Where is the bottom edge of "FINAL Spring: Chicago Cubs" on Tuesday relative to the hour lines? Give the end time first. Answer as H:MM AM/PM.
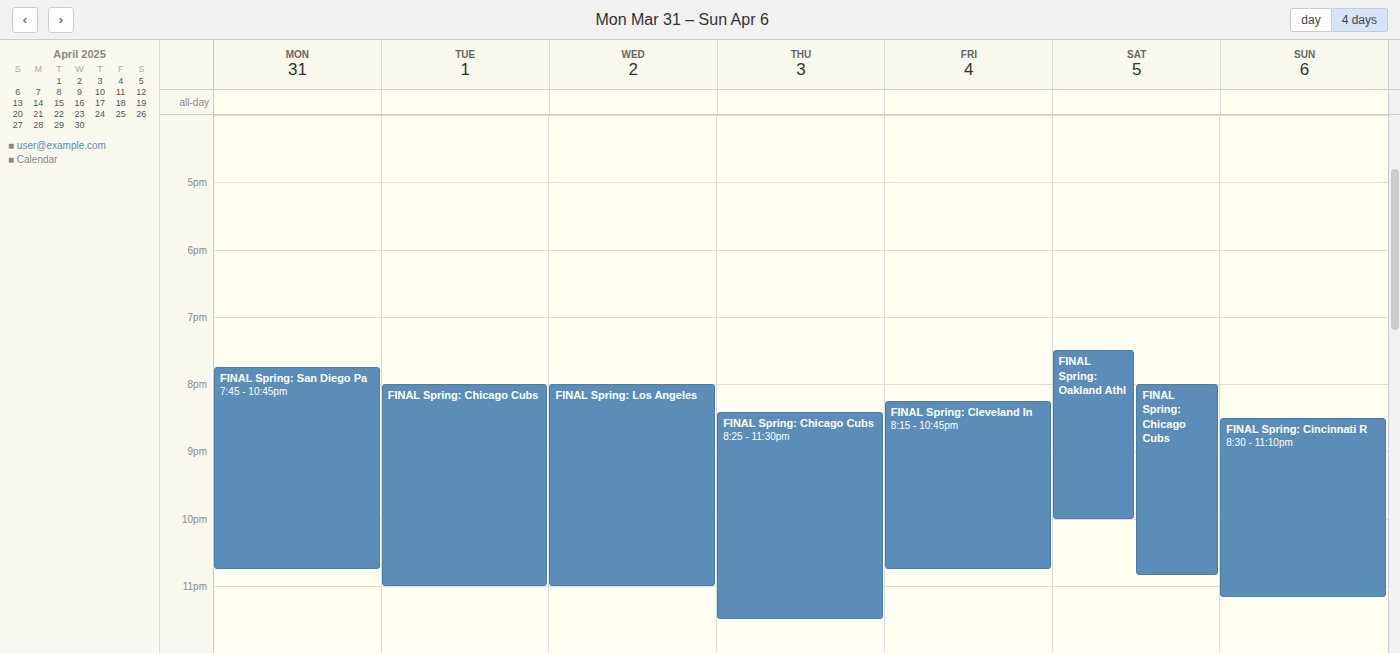
11:00 PM -- exactly on the 11 PM line.